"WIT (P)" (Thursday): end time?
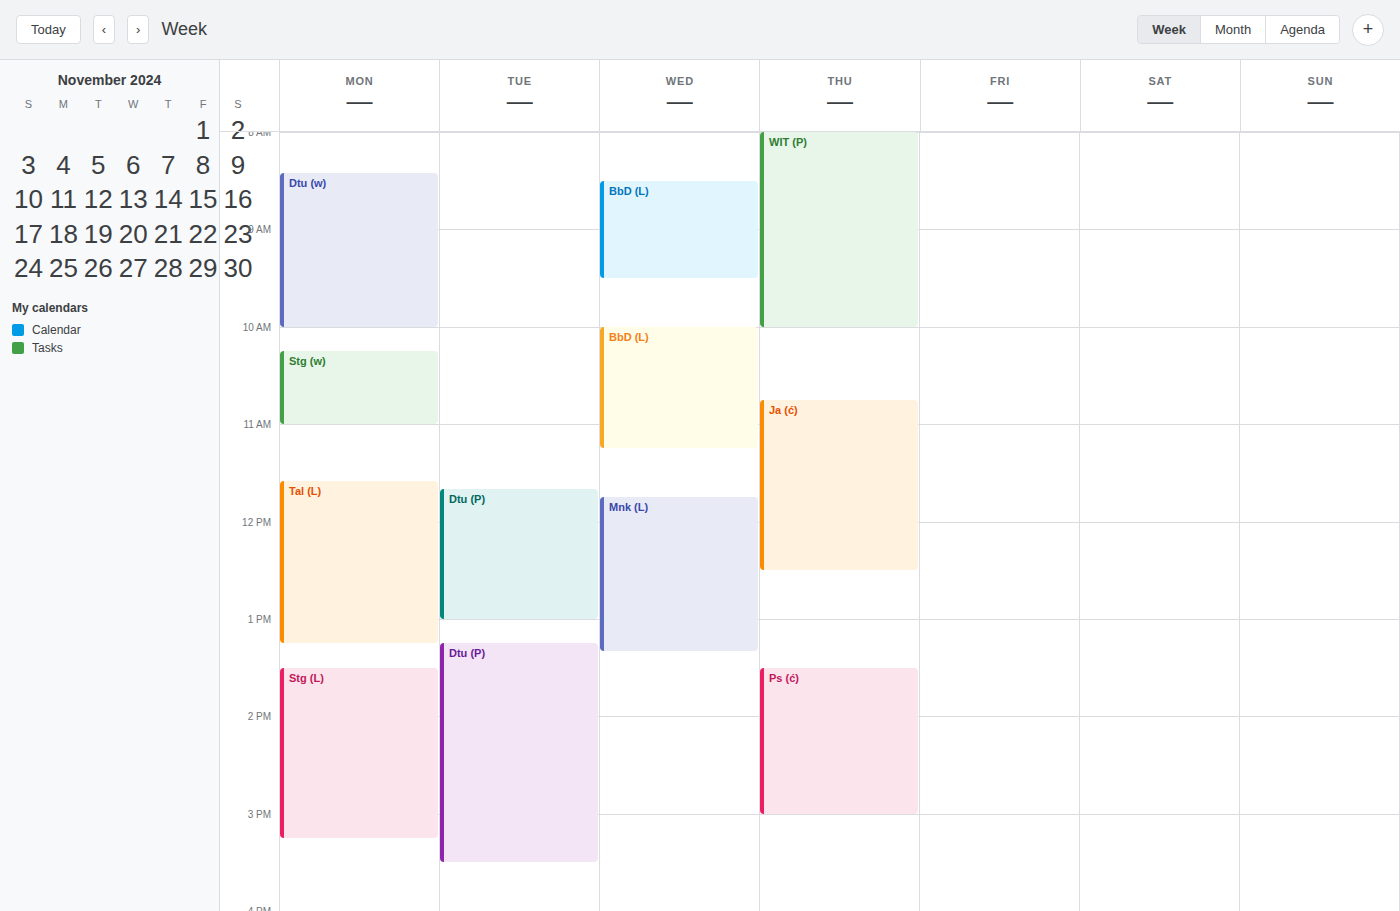
10:00 AM